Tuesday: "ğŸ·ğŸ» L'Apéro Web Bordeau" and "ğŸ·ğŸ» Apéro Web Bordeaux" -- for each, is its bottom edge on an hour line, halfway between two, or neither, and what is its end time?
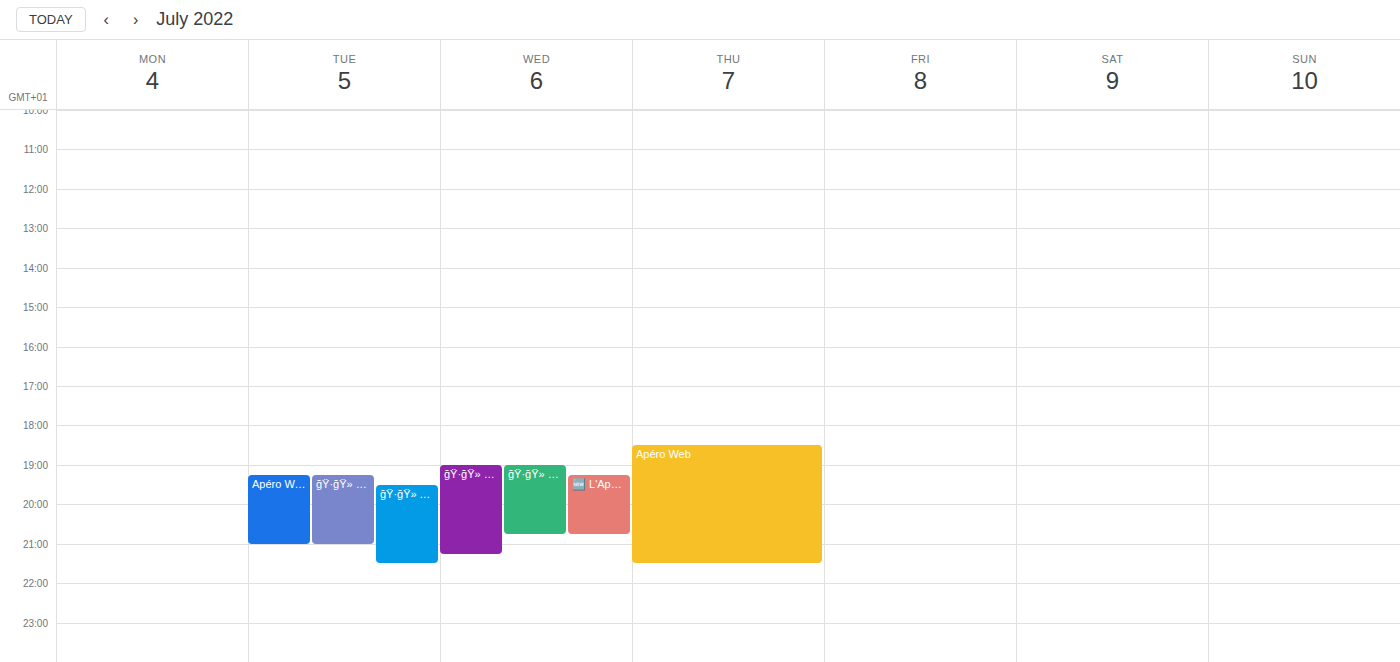
"ğŸ·ğŸ» L'Apéro Web Bordeau": 9:00 PM, exactly on the 9 PM line. "ğŸ·ğŸ» Apéro Web Bordeaux": 9:30 PM, halfway between the 9 PM and 10 PM lines.